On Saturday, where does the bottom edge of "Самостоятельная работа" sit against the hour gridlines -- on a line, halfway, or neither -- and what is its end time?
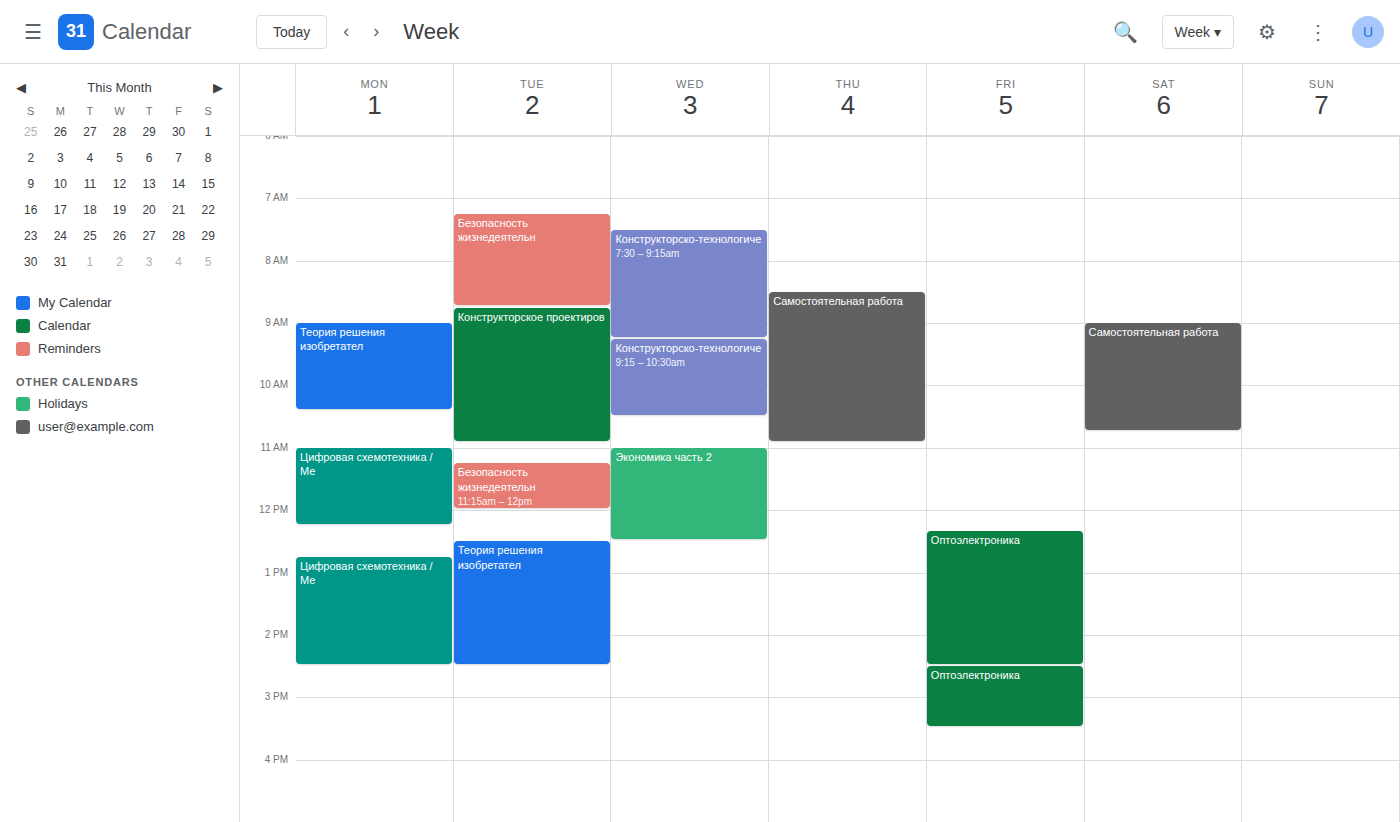
10:45 AM -- neither: three quarters of the way from the 10 AM line to the 11 AM line.